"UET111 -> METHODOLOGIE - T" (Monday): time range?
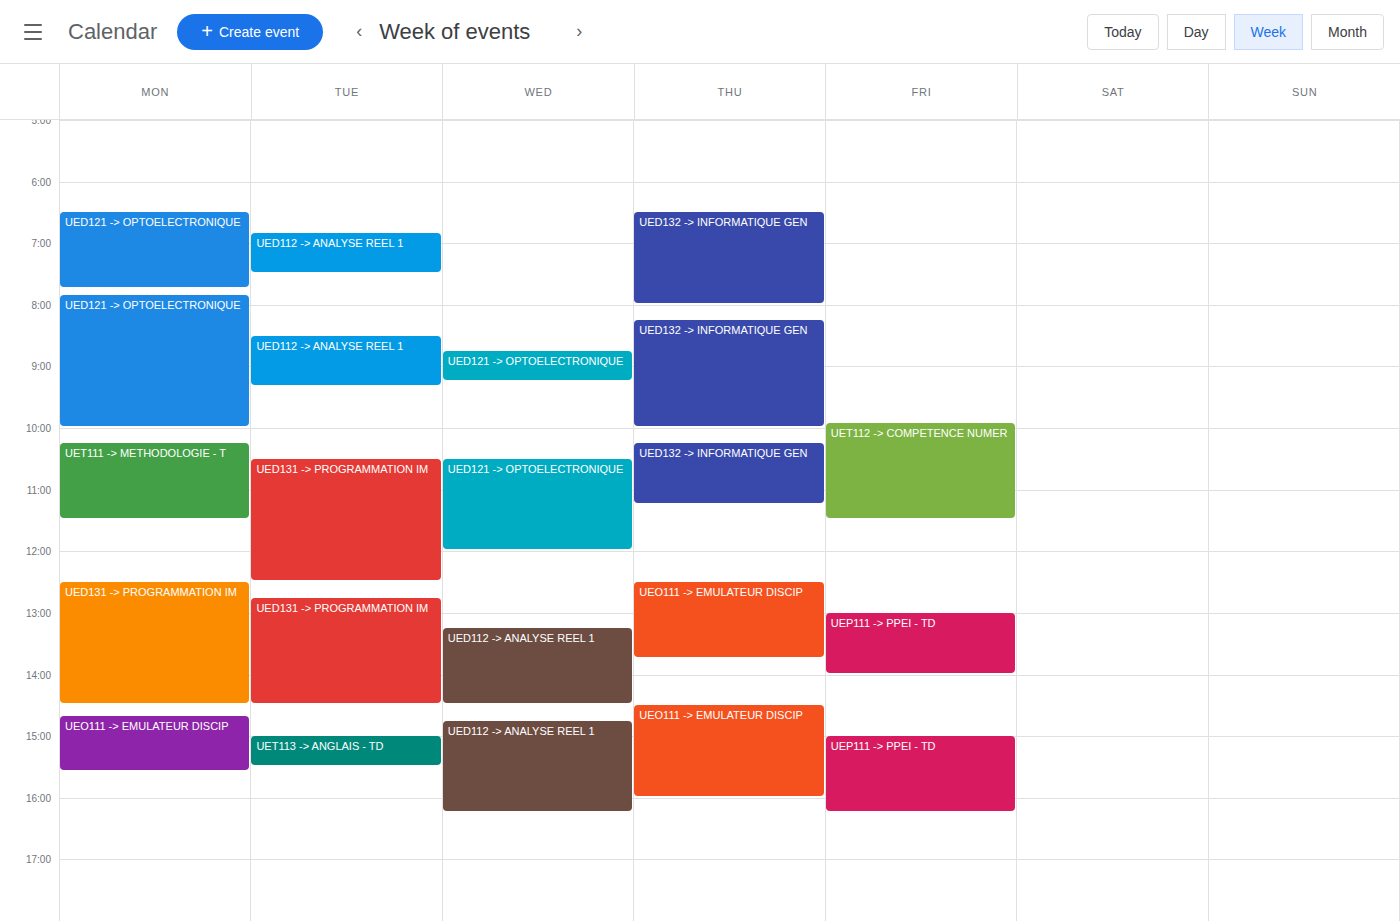
10:15 AM to 11:30 AM